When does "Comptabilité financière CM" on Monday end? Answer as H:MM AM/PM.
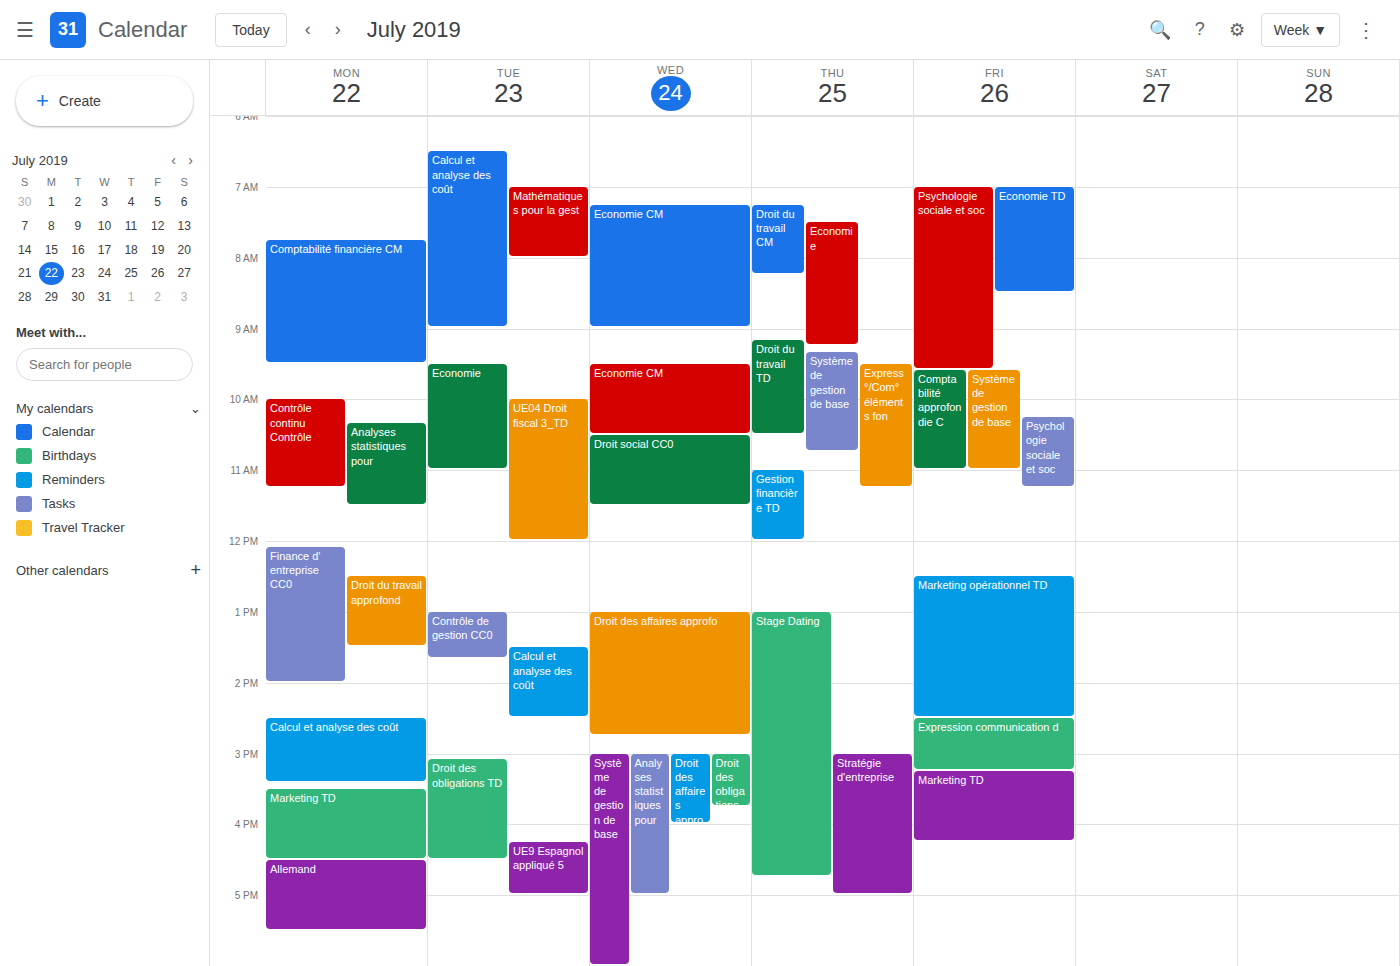
9:30 AM